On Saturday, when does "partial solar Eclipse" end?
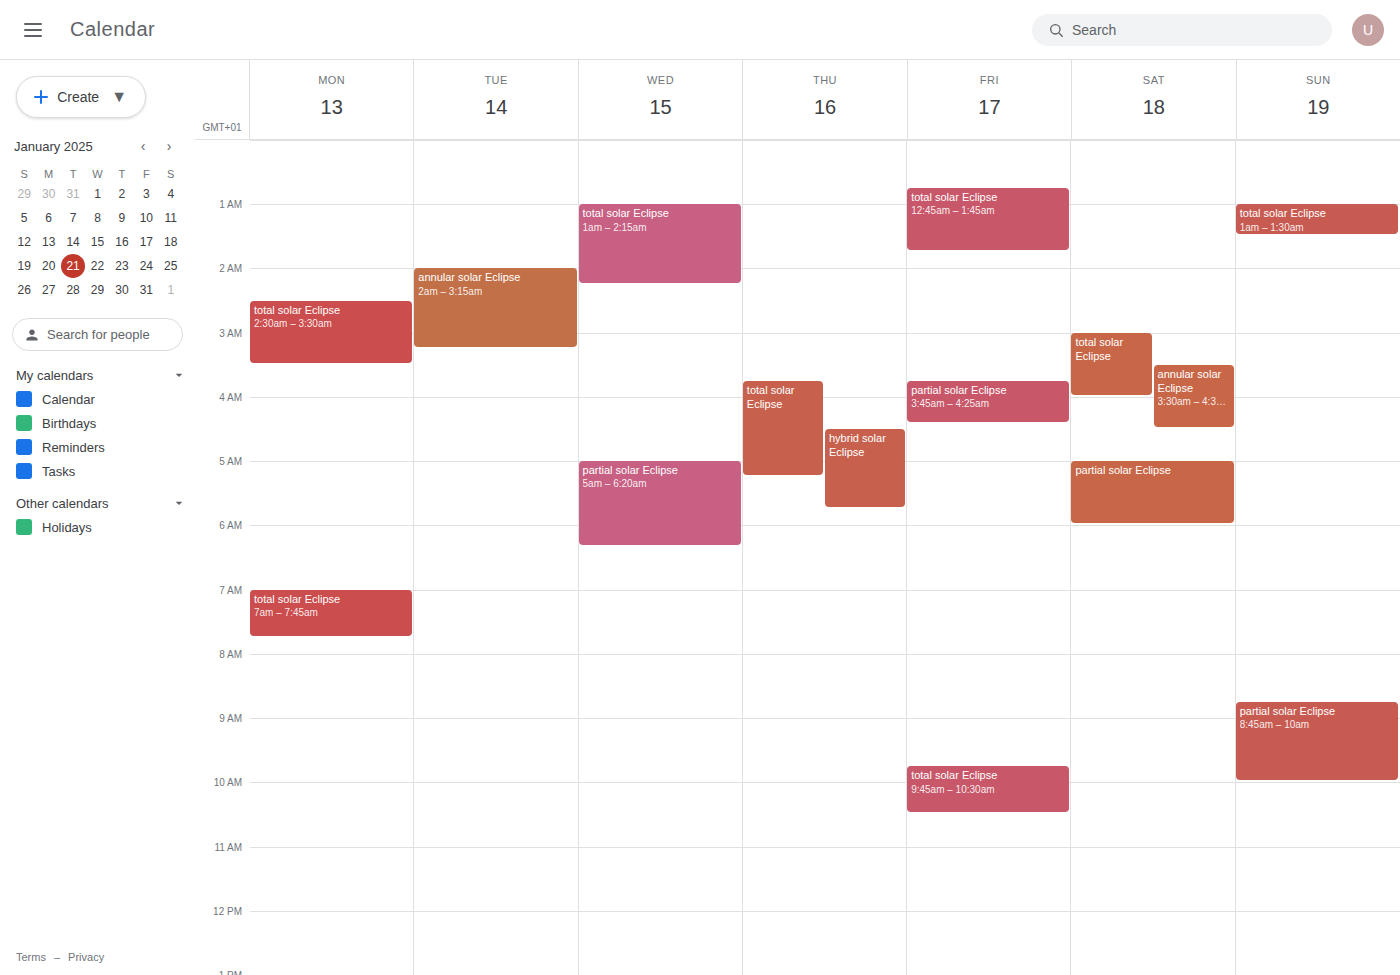
6:00 AM